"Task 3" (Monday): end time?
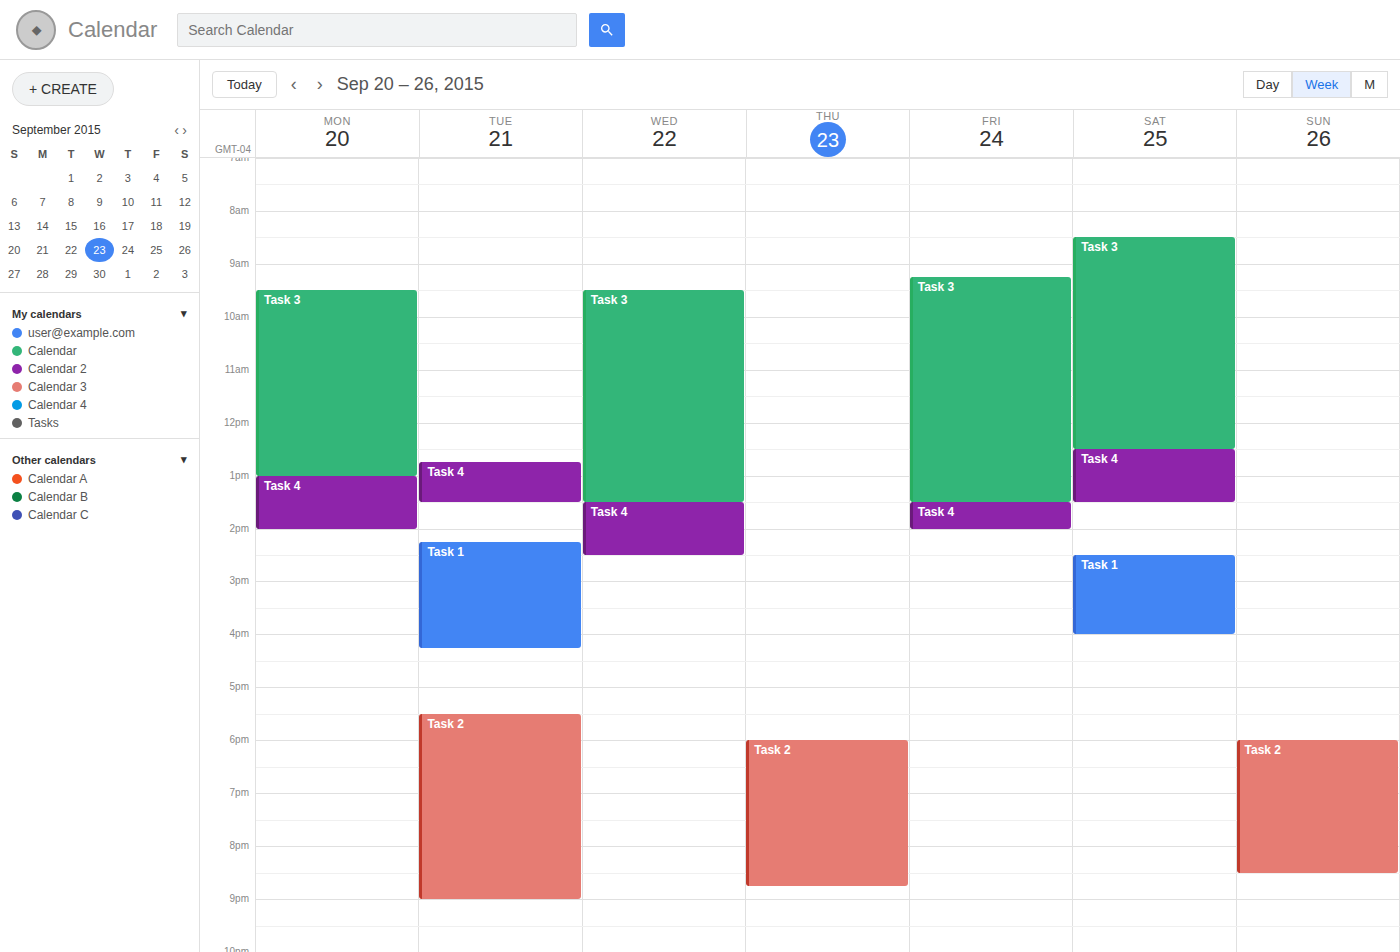
1:00 PM